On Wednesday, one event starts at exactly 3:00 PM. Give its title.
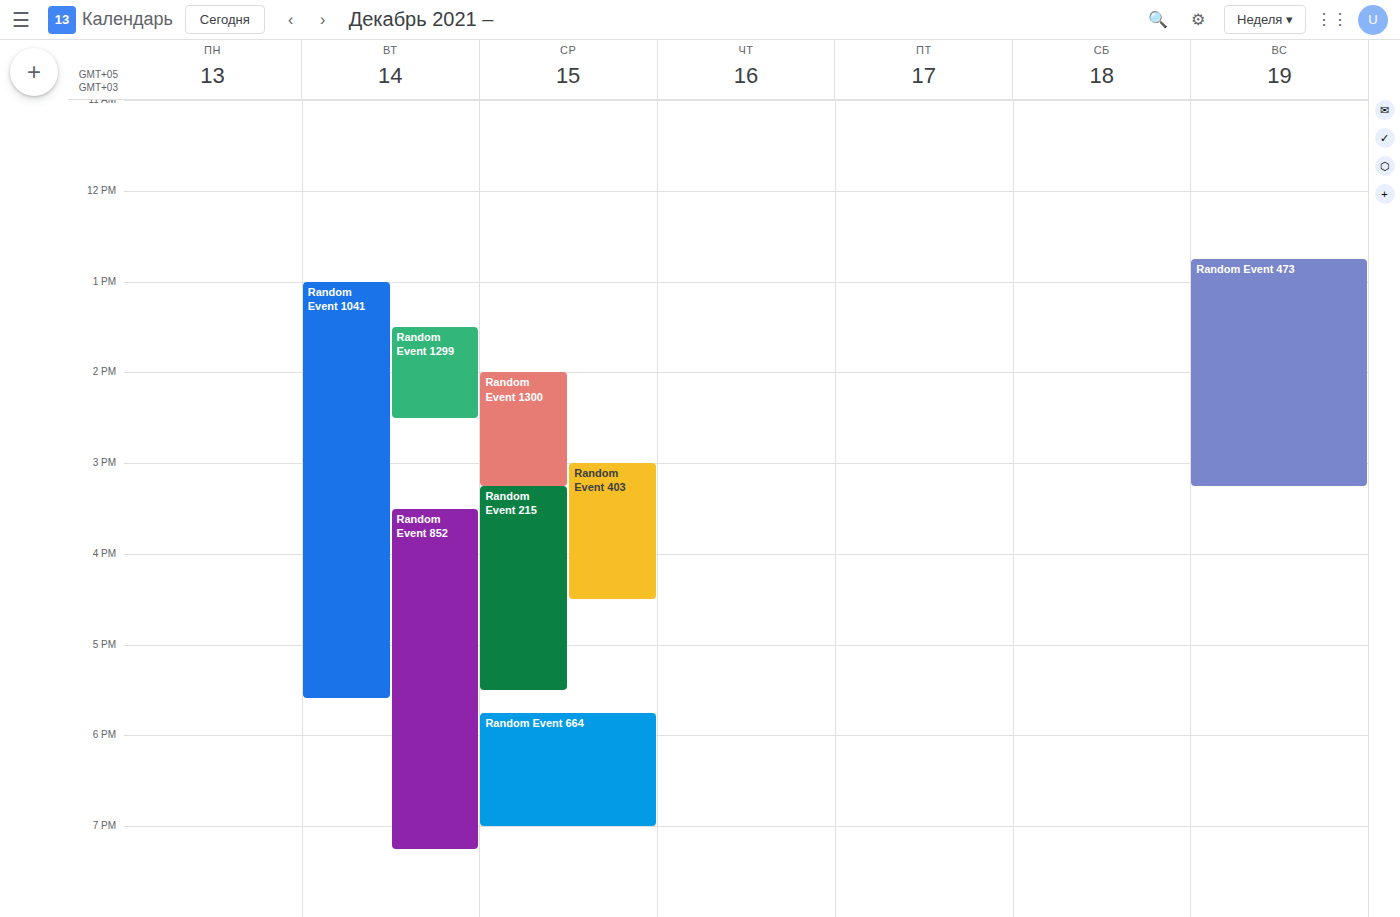
"Random Event 403"